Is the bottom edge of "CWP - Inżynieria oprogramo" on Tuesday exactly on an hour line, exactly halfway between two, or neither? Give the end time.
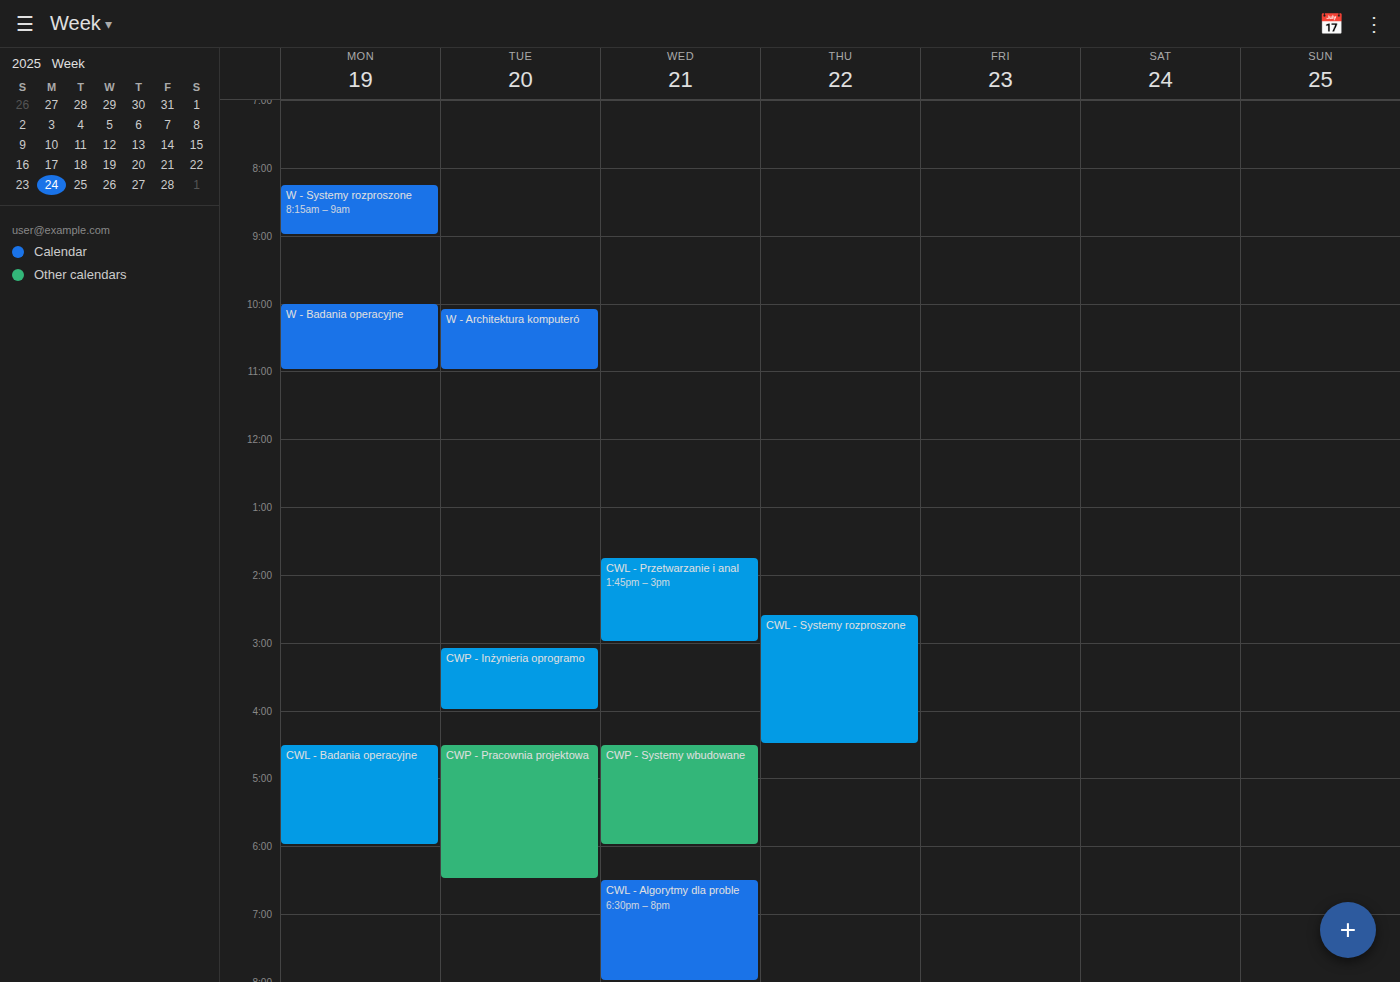
4:00 PM -- exactly on the 4 PM line.